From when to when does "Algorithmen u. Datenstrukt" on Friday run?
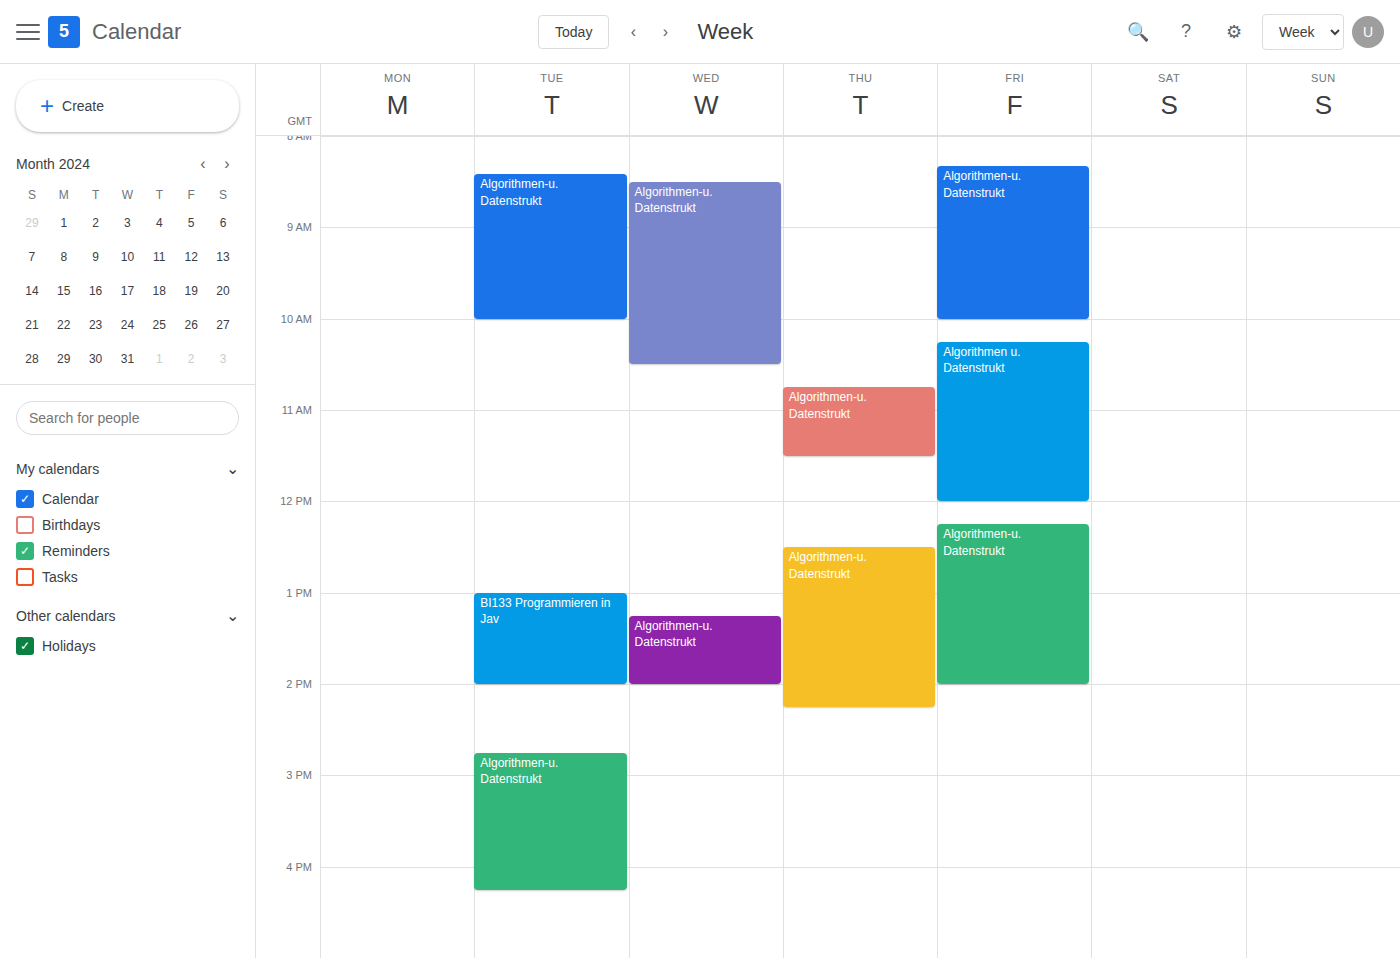
10:15 AM to 12:00 PM